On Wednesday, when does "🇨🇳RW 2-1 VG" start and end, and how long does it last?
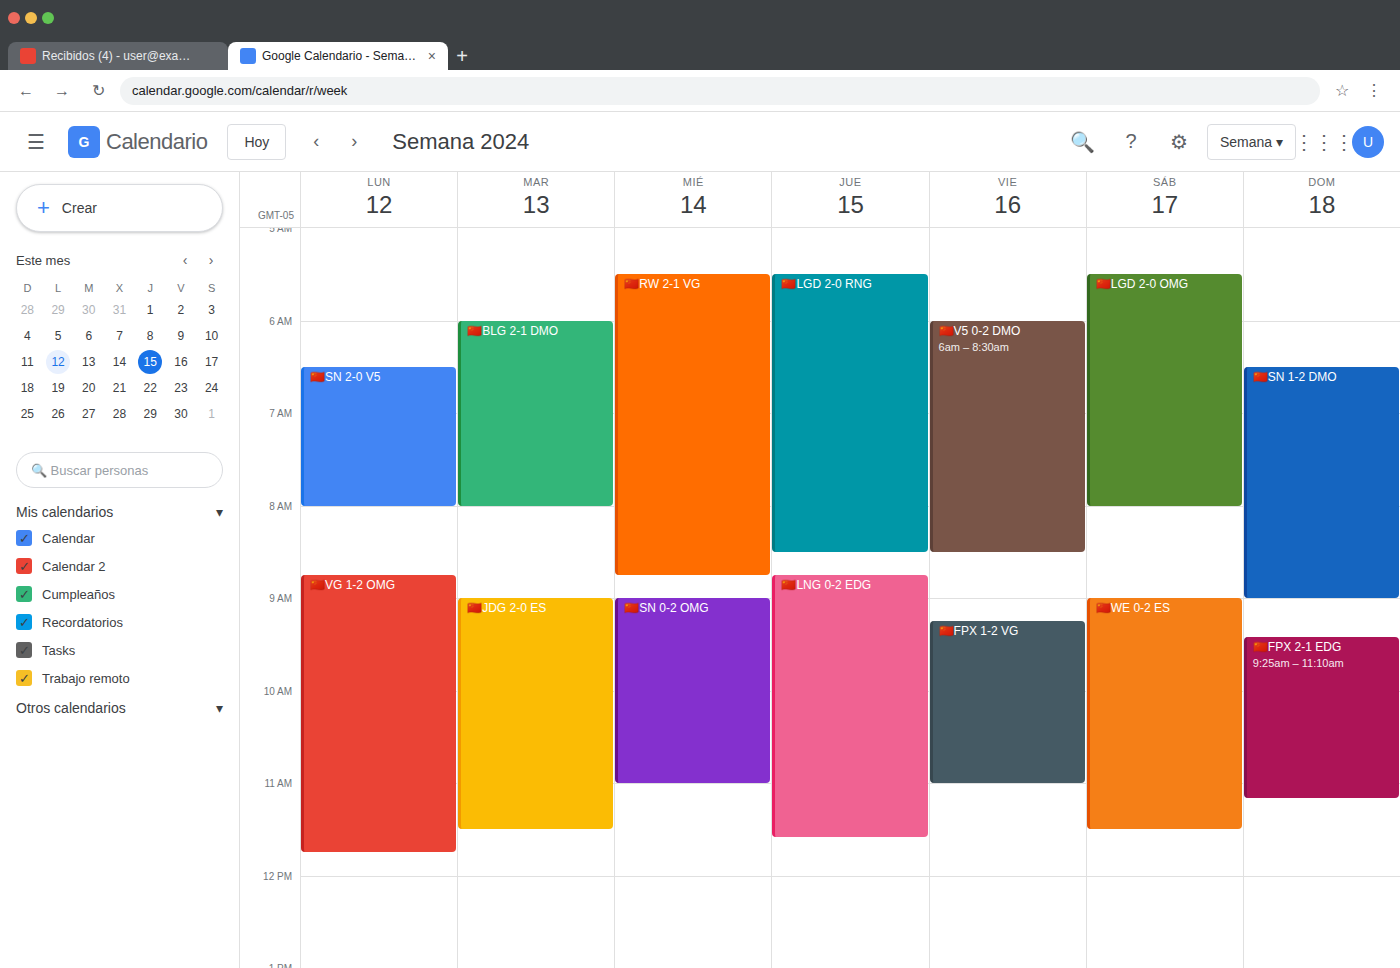
5:30 AM to 8:45 AM, 3 hours 15 minutes